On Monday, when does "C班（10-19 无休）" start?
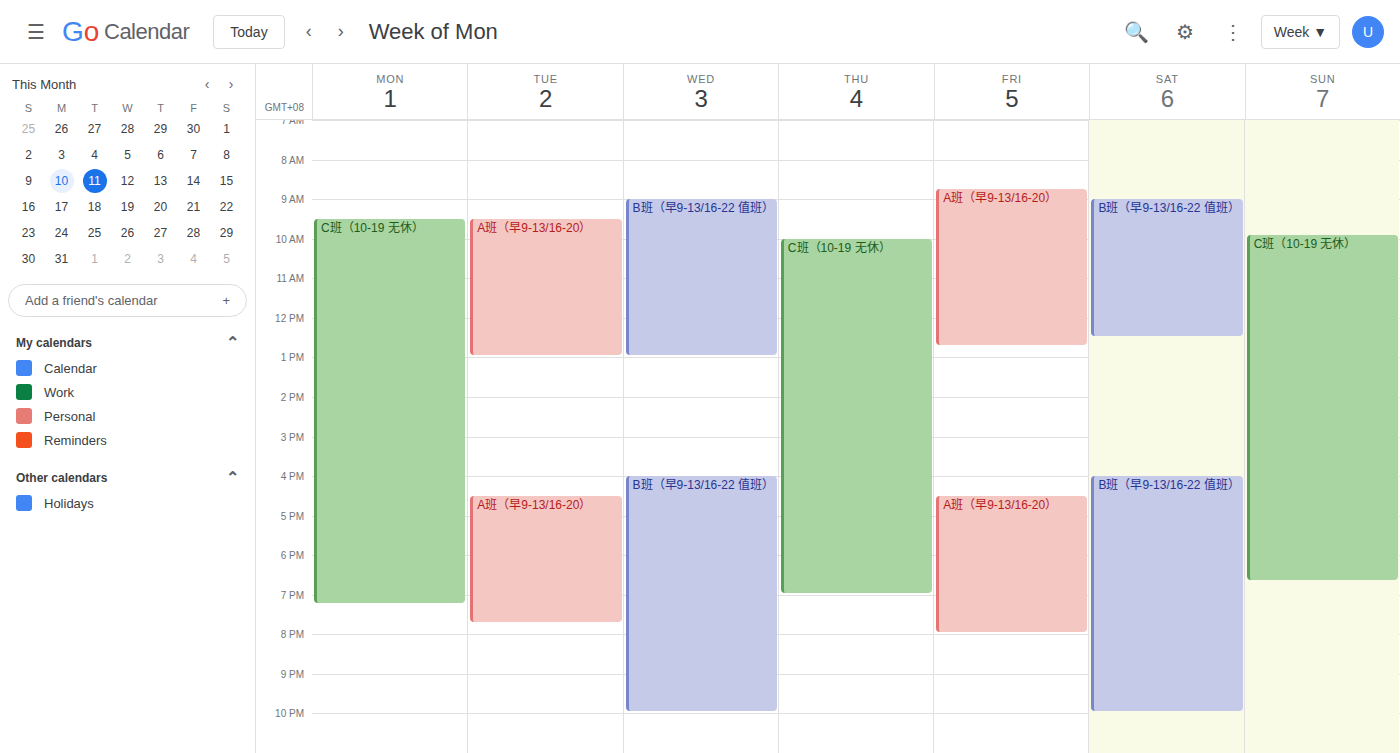
9:30 AM